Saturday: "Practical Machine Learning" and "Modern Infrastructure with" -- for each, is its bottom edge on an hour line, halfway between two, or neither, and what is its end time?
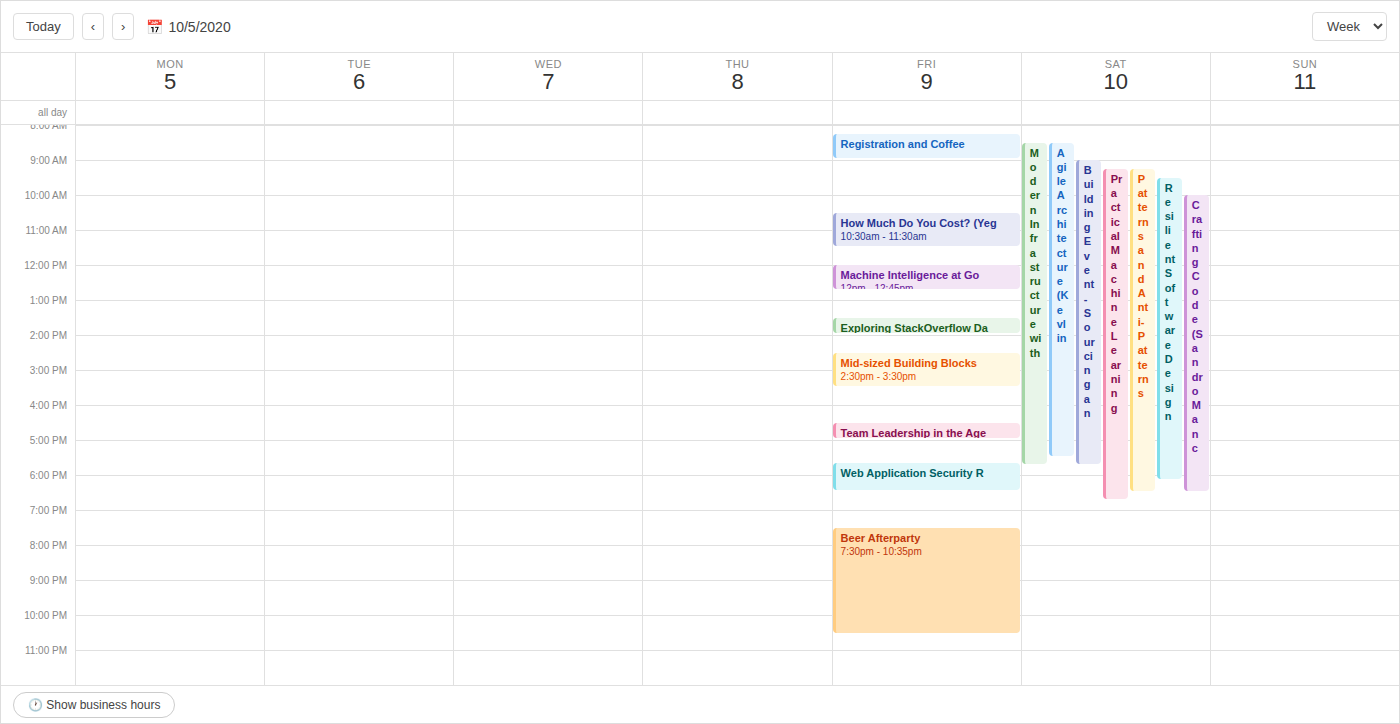
"Practical Machine Learning": 18:45, neither: three quarters of the way from the 18:00 line to the 19:00 line. "Modern Infrastructure with": 17:45, neither: three quarters of the way from the 17:00 line to the 18:00 line.